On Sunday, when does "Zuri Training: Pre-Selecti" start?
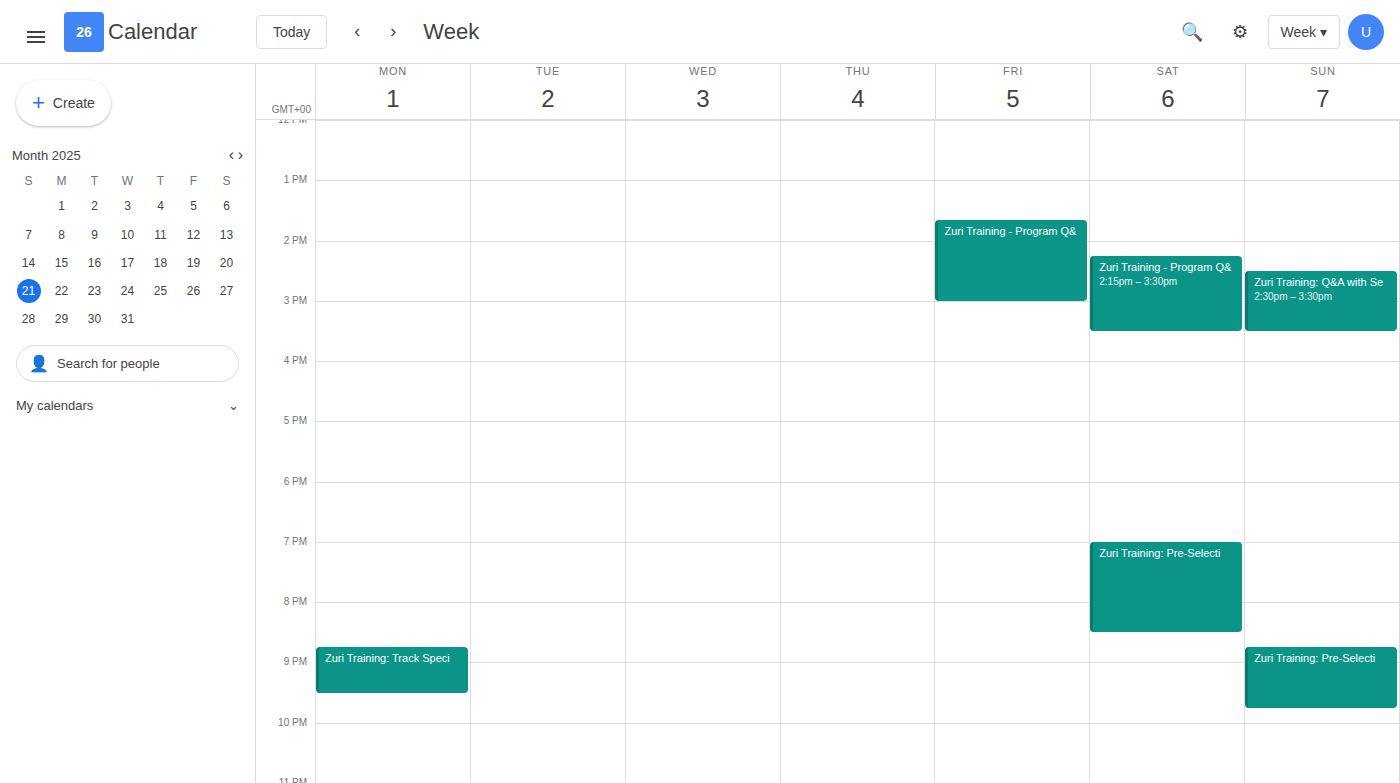
8:45 PM